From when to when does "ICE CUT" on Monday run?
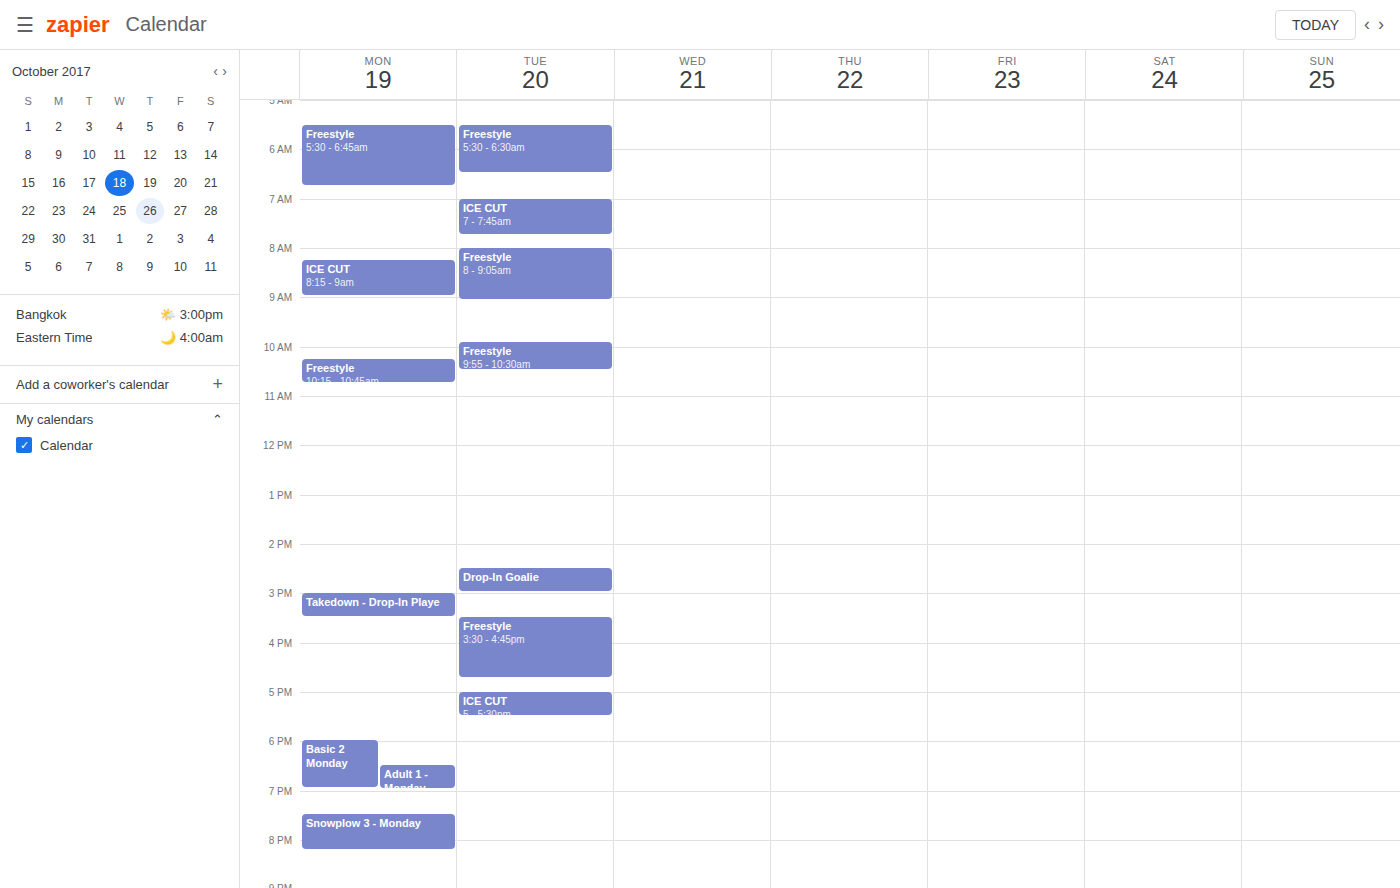
08:15 to 09:00